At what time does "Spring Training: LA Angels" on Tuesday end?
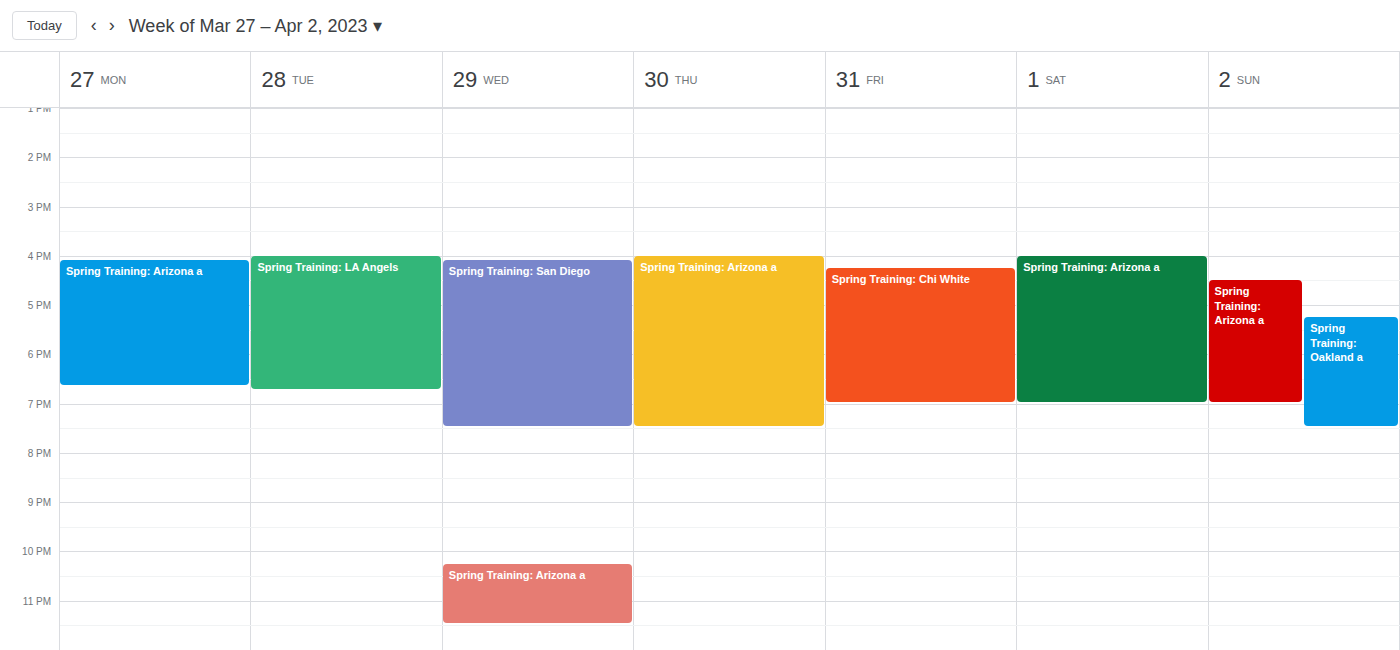
6:45 PM